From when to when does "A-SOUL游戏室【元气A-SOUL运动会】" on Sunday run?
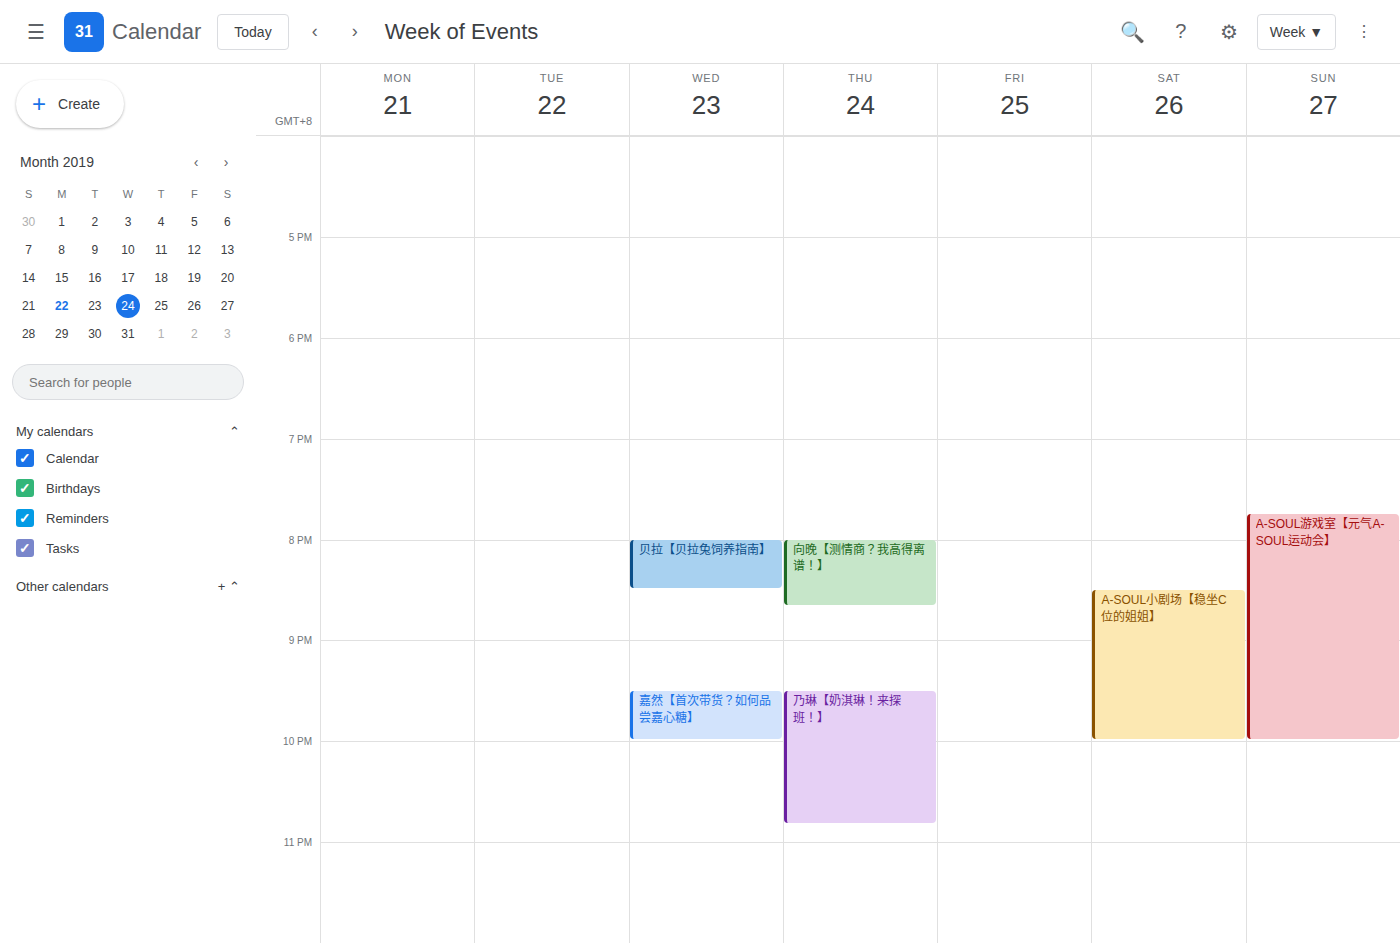
7:45 PM to 10:00 PM